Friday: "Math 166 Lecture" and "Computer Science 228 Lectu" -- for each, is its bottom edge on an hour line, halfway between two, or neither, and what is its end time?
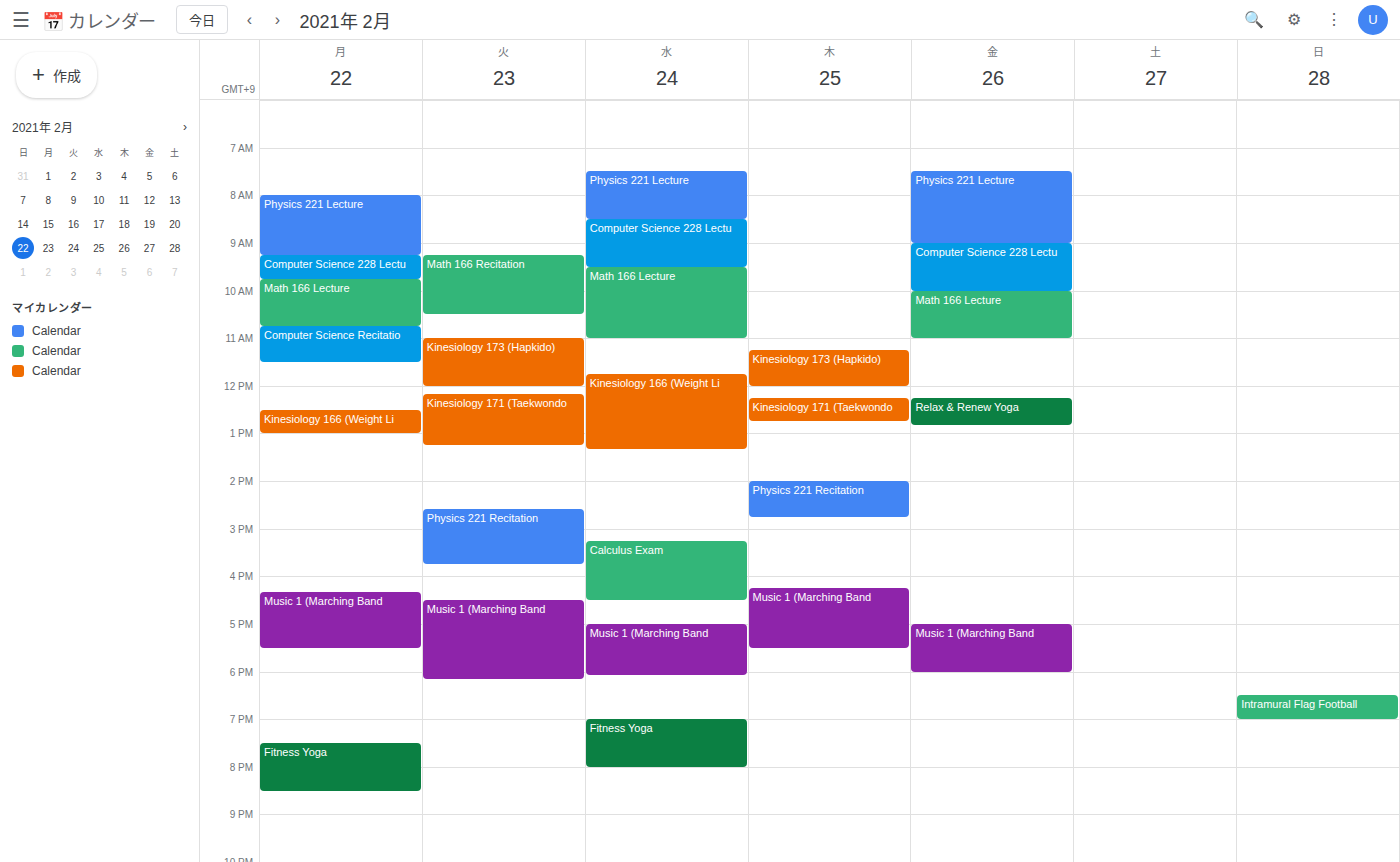
"Math 166 Lecture": 11:00 AM, exactly on the 11 AM line. "Computer Science 228 Lectu": 10:00 AM, exactly on the 10 AM line.